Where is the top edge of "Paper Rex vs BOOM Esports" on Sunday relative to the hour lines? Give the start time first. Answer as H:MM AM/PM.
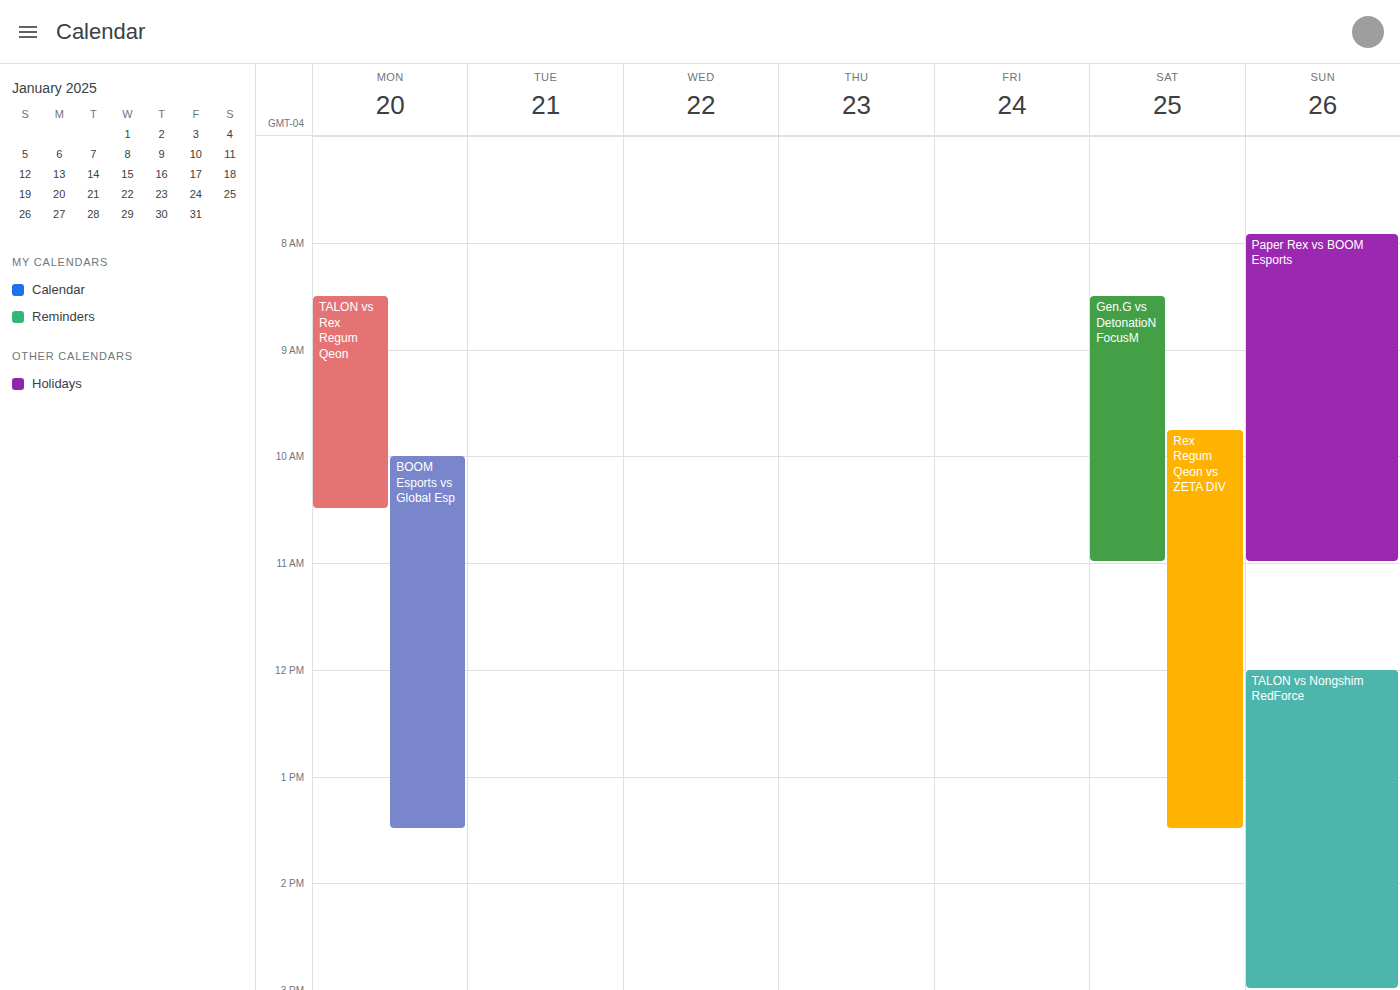
7:55 AM -- neither: 55 minutes below the 7 AM line and 5 minutes above the 8 AM line.